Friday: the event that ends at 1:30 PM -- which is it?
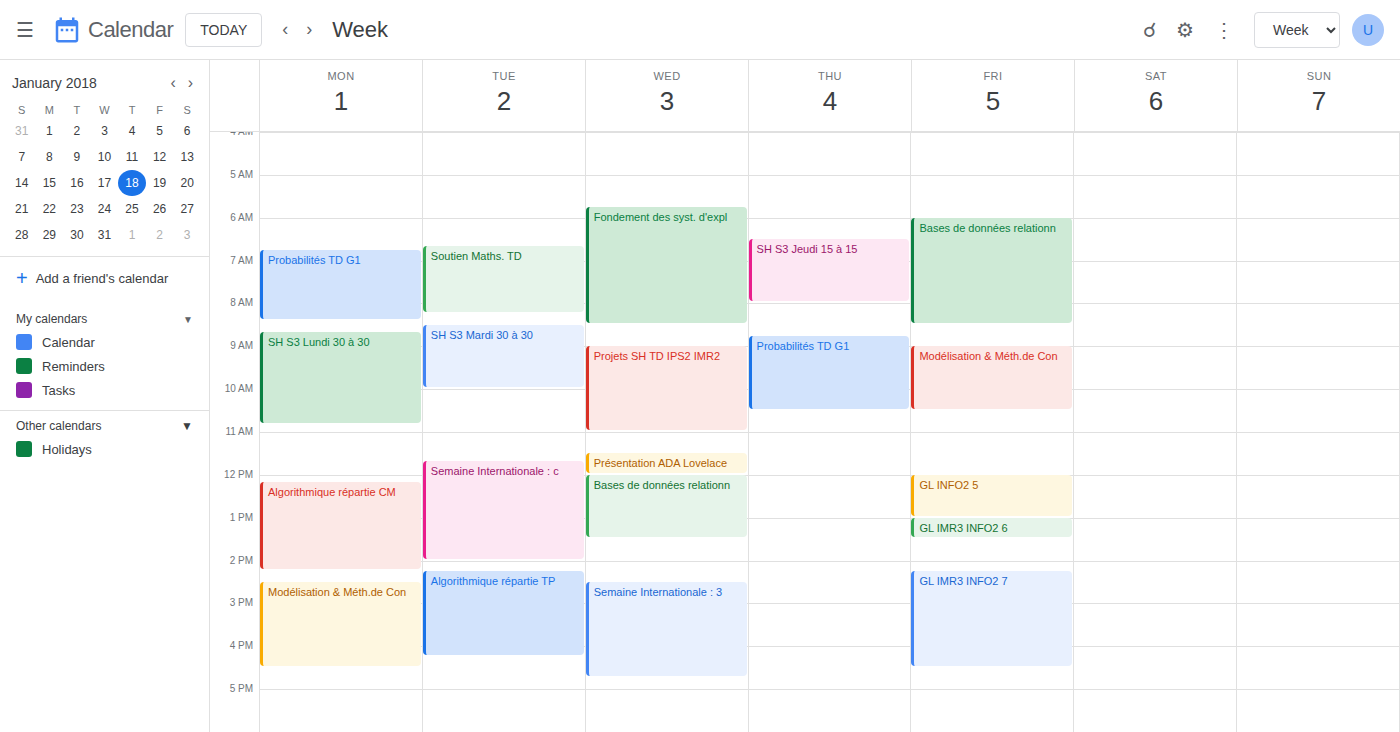
"GL IMR3 INFO2 6"